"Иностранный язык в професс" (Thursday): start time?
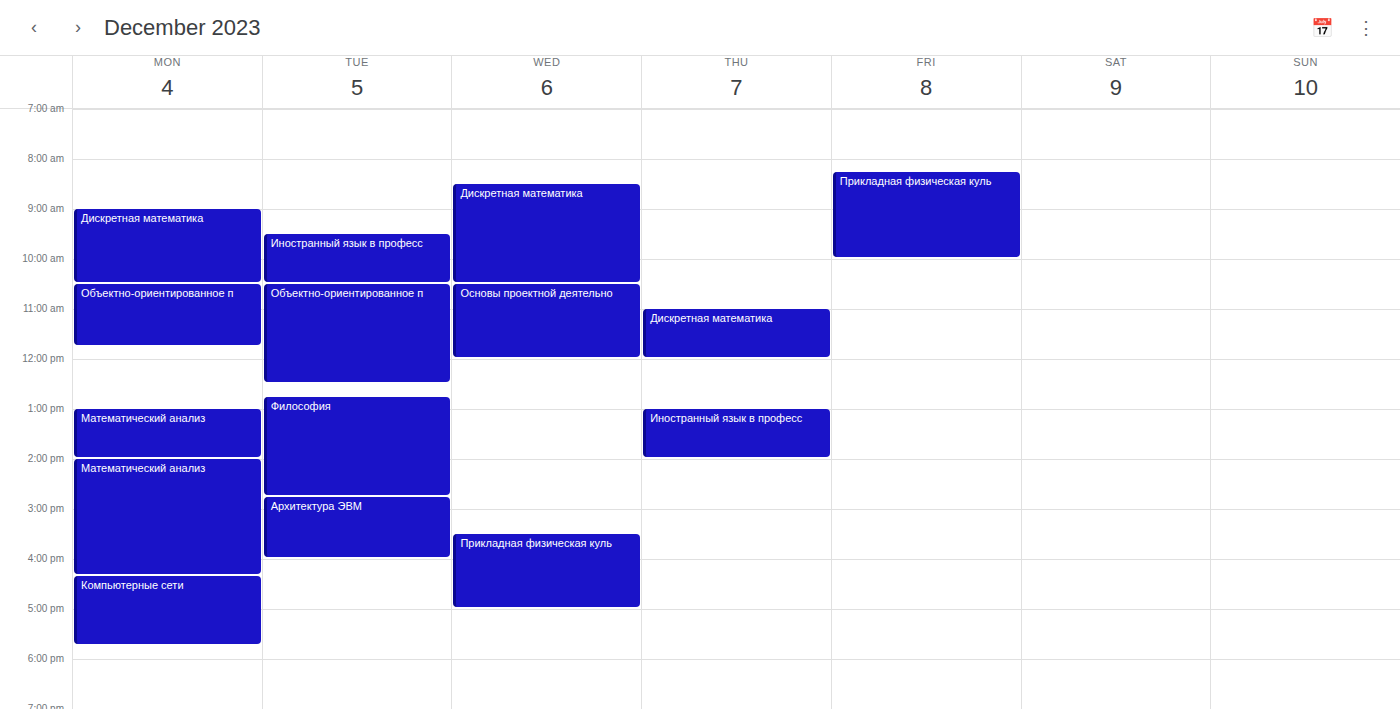
1:00 PM